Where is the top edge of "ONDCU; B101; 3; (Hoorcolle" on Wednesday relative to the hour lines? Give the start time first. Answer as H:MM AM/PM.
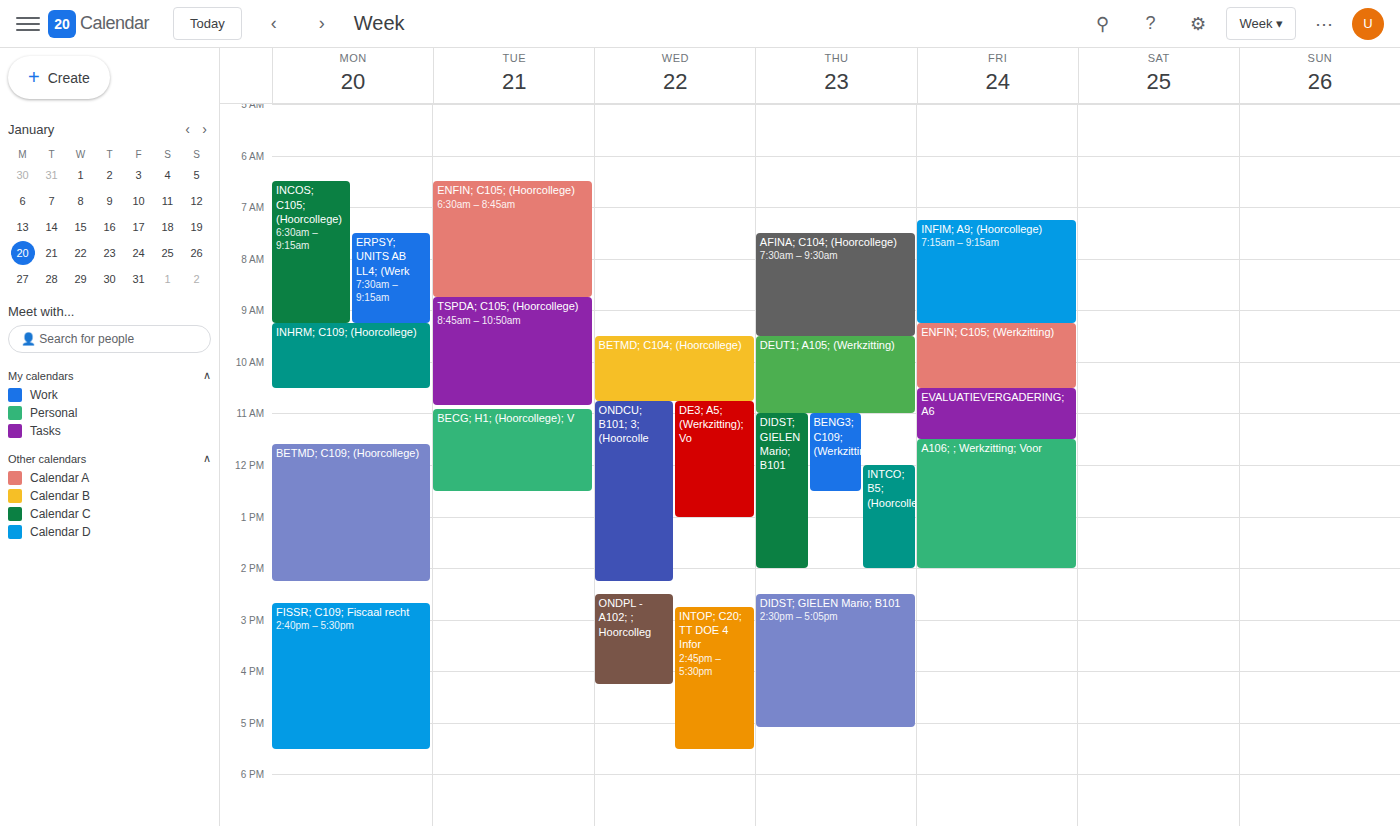
10:45 AM -- neither: three quarters of the way from the 10 AM line to the 11 AM line.